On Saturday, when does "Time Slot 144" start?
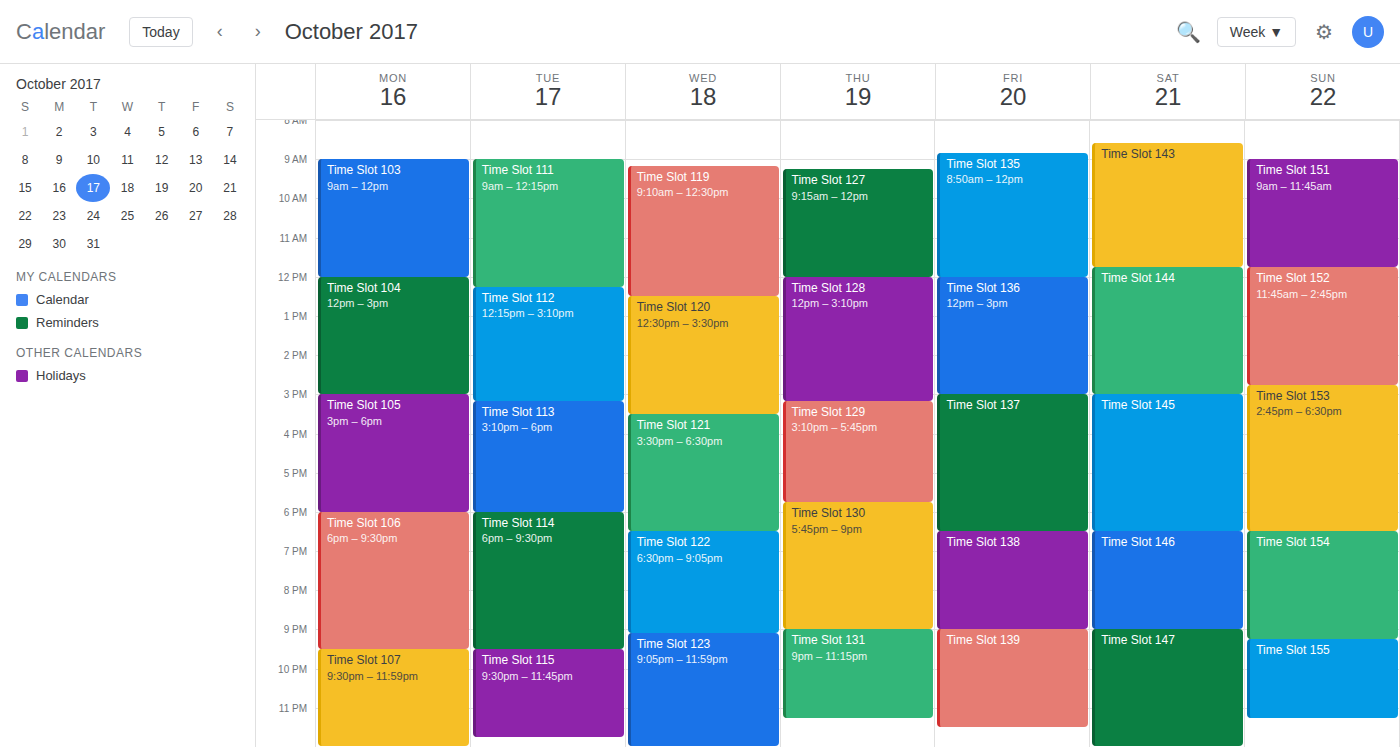
11:45 AM